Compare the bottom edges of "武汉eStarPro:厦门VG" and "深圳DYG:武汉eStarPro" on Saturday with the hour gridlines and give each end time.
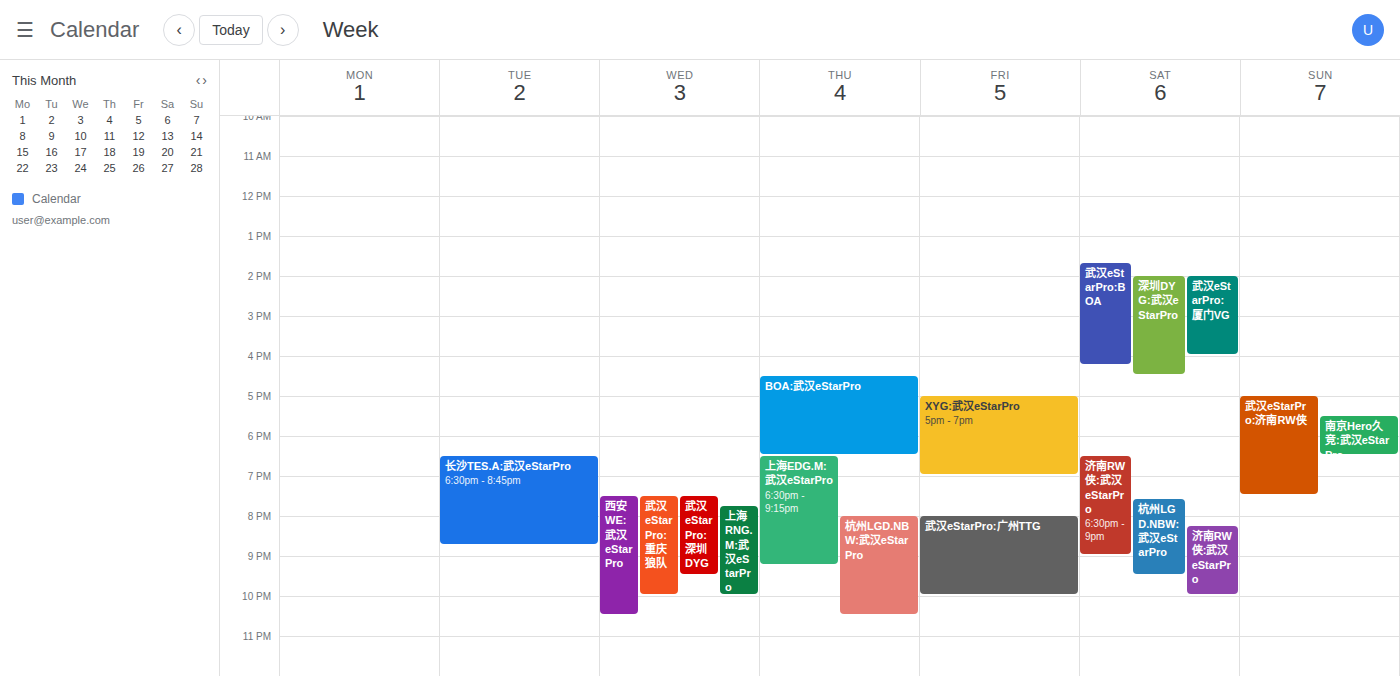
"武汉eStarPro:厦门VG": 16:00, exactly on the 16:00 line. "深圳DYG:武汉eStarPro": 16:30, halfway between the 16:00 and 17:00 lines.